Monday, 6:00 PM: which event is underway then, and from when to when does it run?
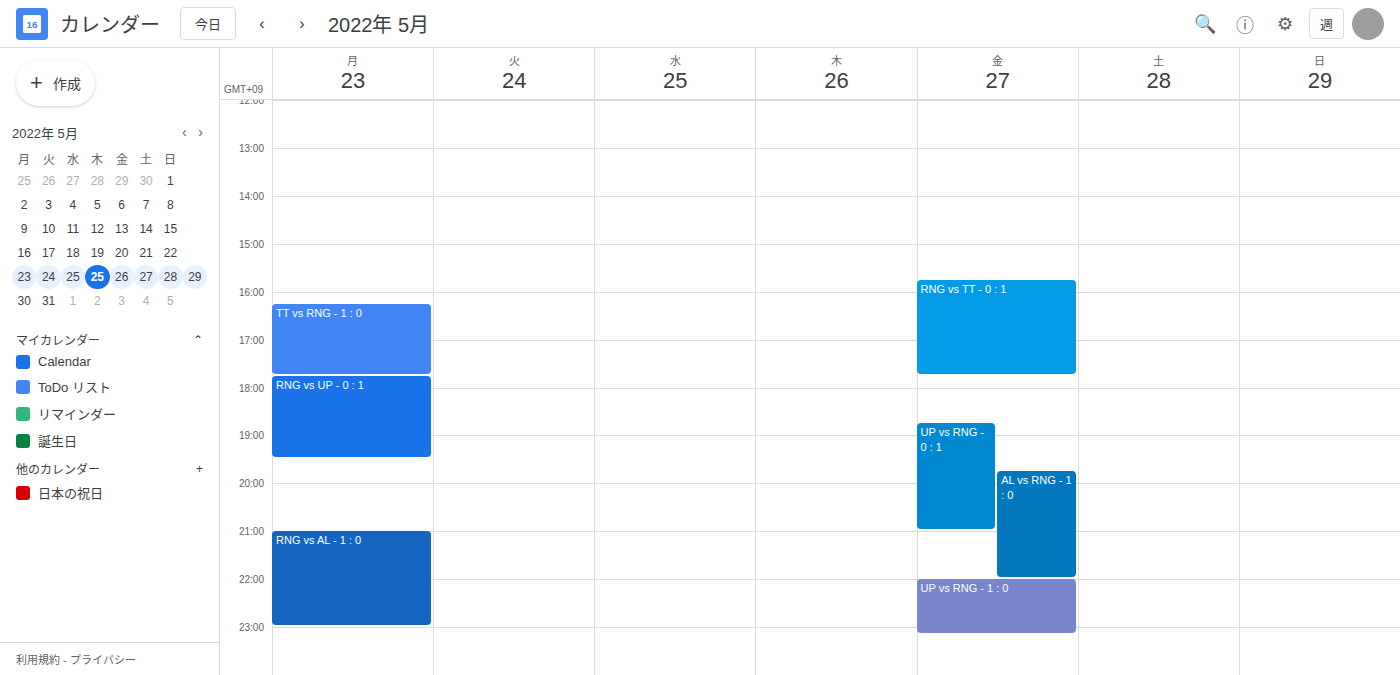
"RNG vs UP - 0 : 1", 5:45 PM to 7:30 PM